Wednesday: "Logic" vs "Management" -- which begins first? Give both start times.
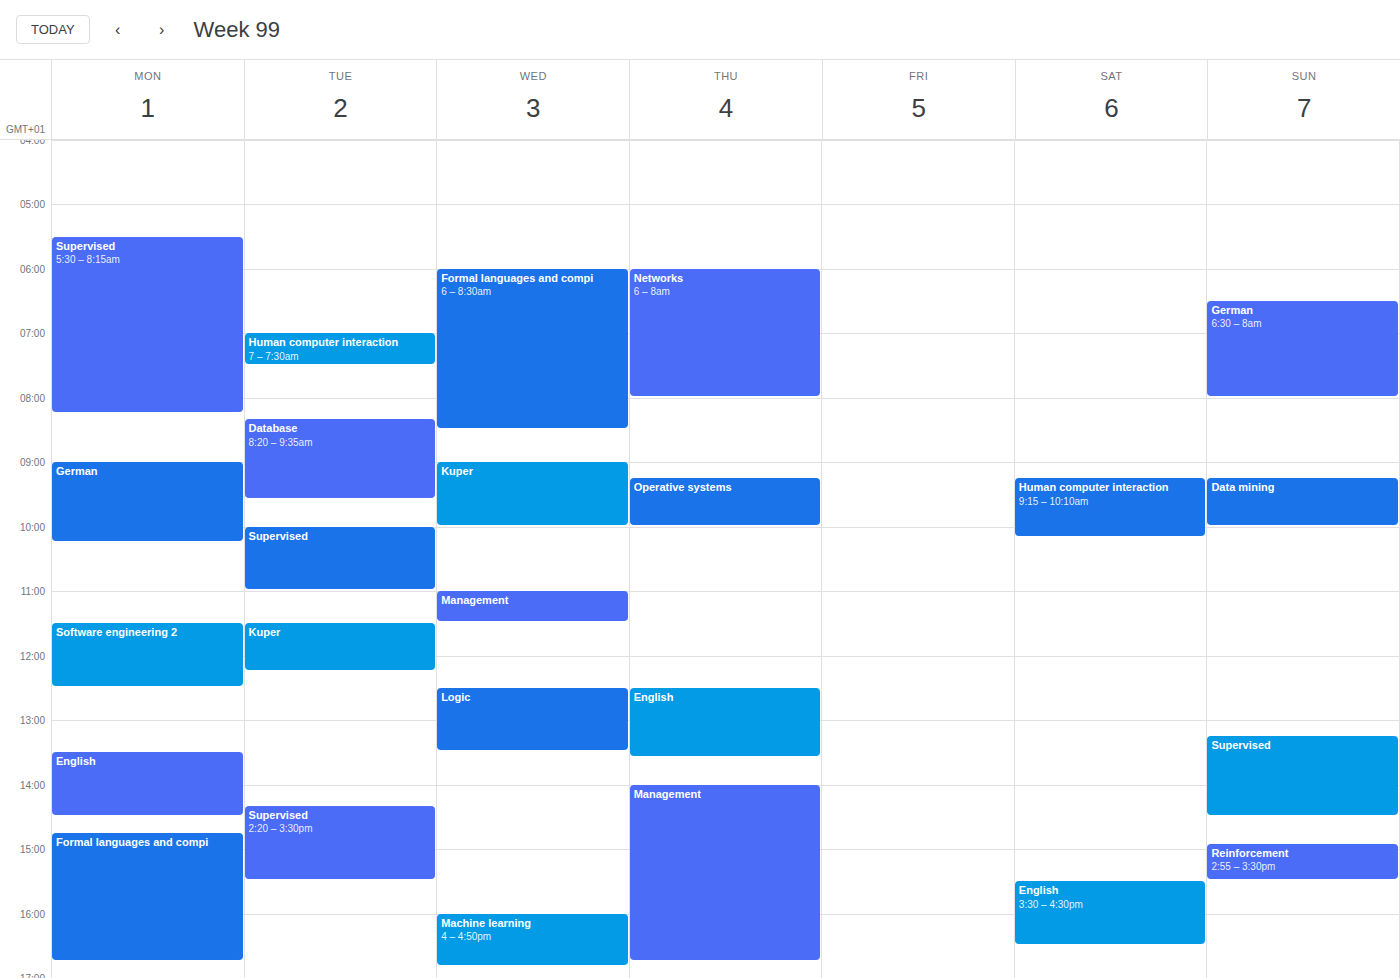
"Management" 11:00 AM; "Logic" 12:30 PM.